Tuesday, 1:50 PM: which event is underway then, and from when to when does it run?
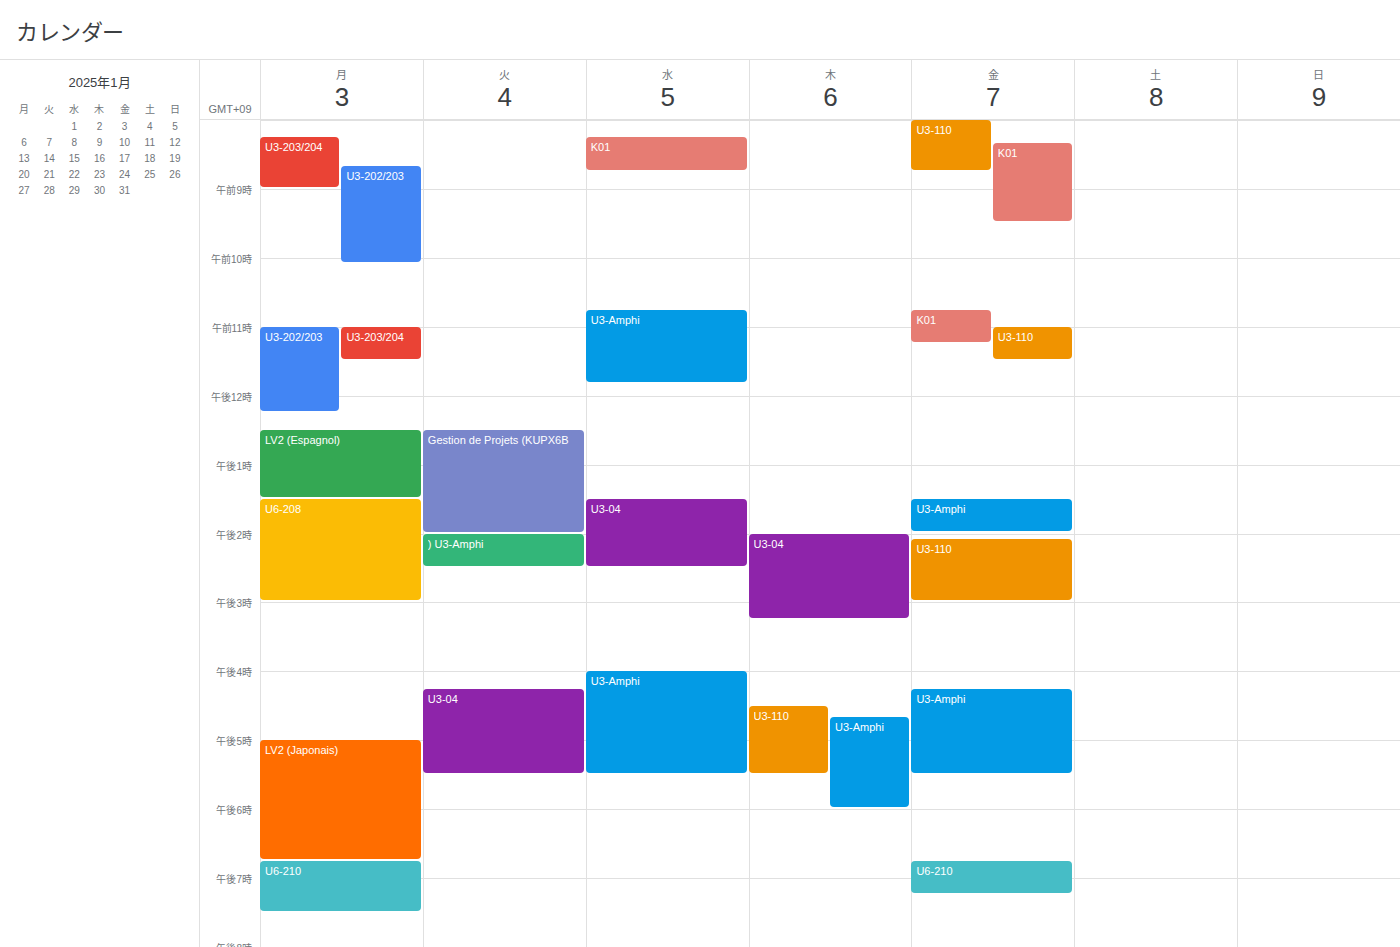
"Gestion de Projets (KUPX6B", 12:30 PM to 2:00 PM